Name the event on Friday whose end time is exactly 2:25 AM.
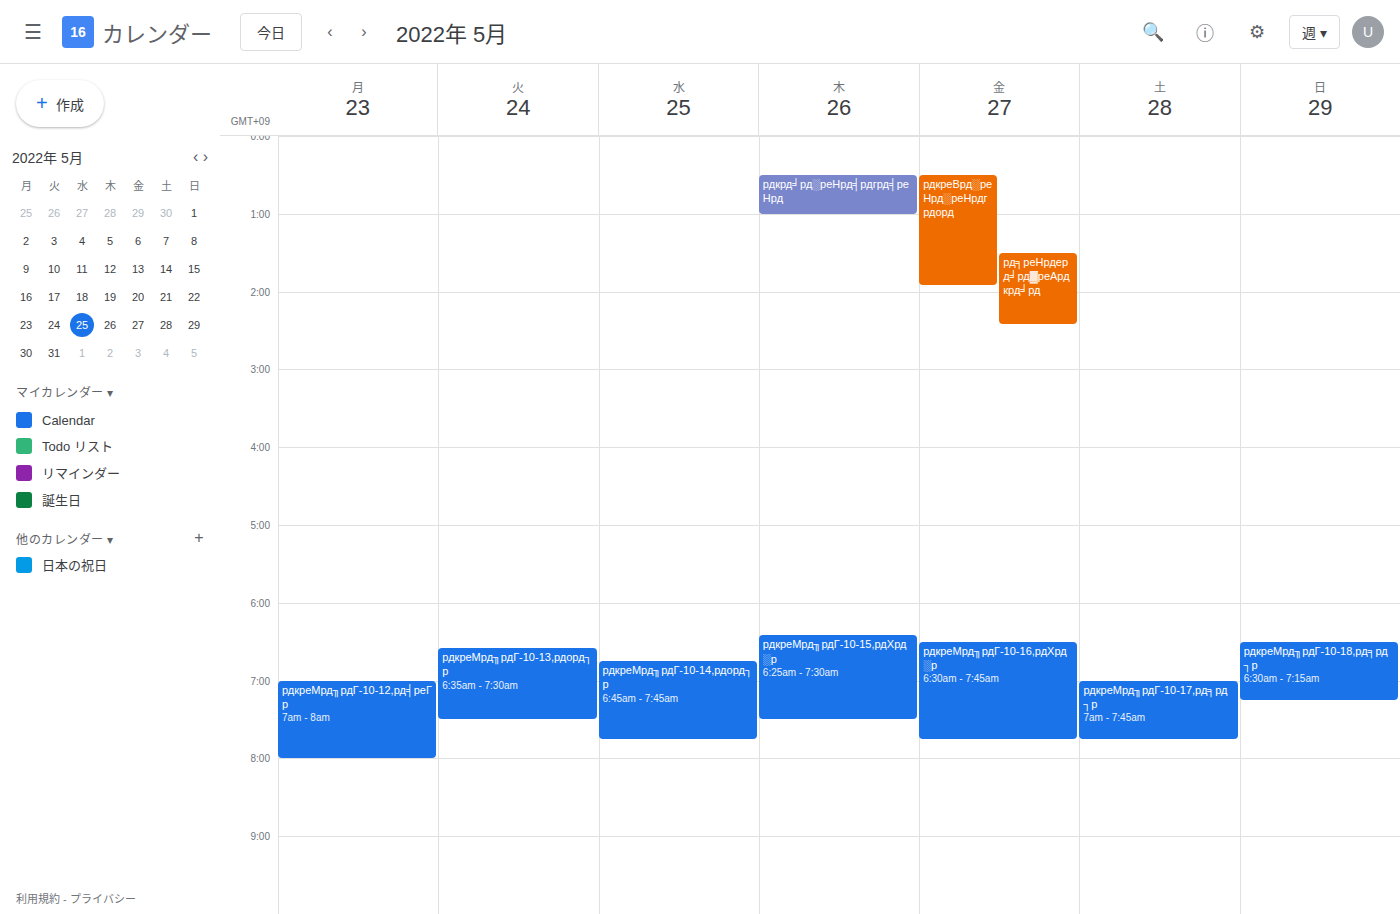
"рд╕реНрдерд╛рд▓реАрдкрд╛рд"